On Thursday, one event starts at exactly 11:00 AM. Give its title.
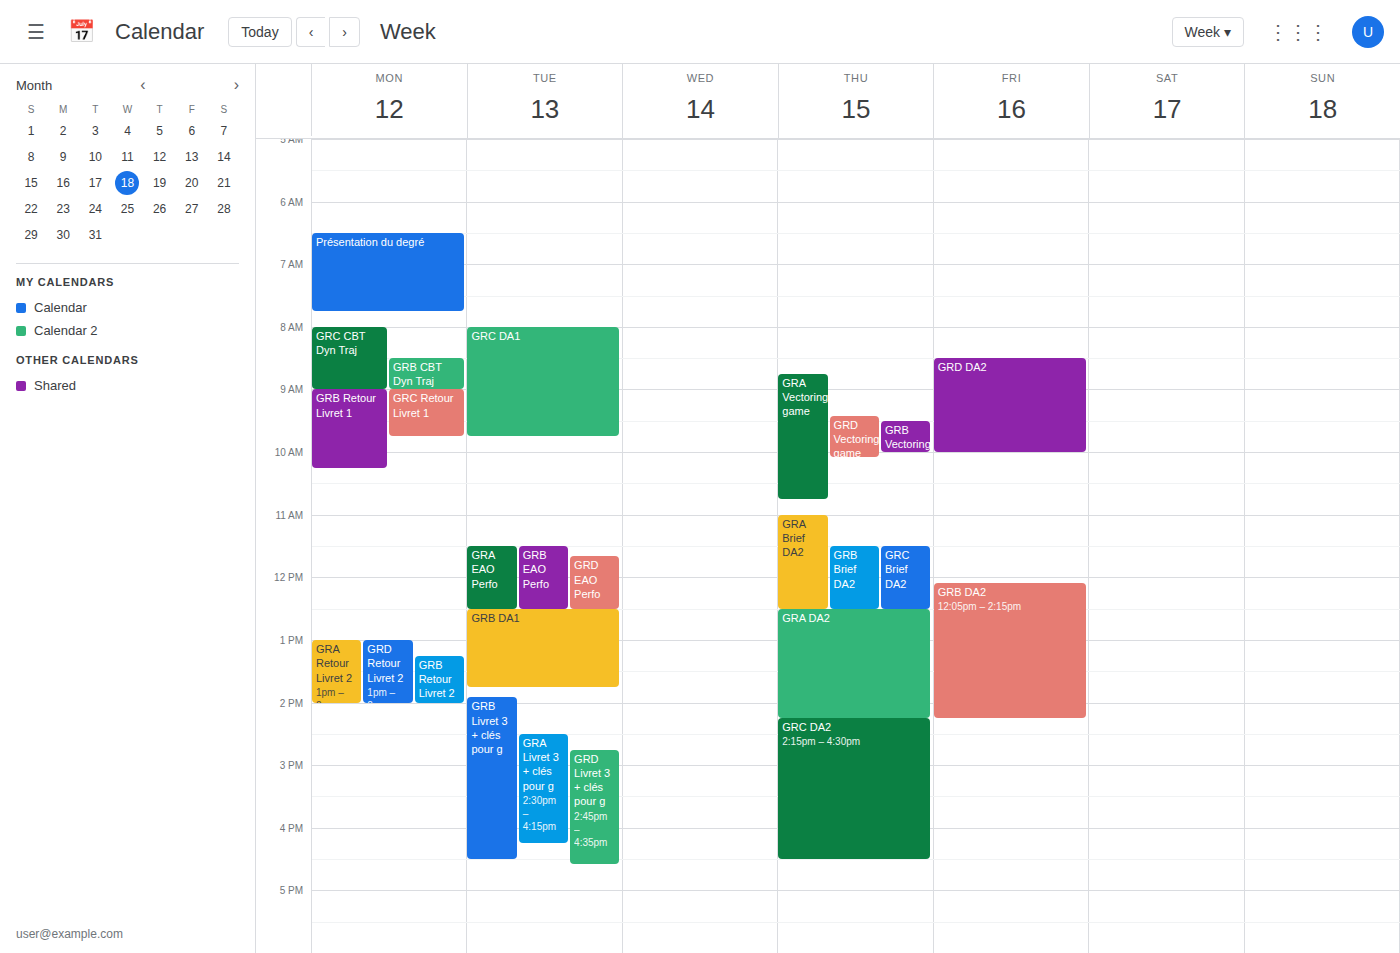
"GRA Brief DA2"